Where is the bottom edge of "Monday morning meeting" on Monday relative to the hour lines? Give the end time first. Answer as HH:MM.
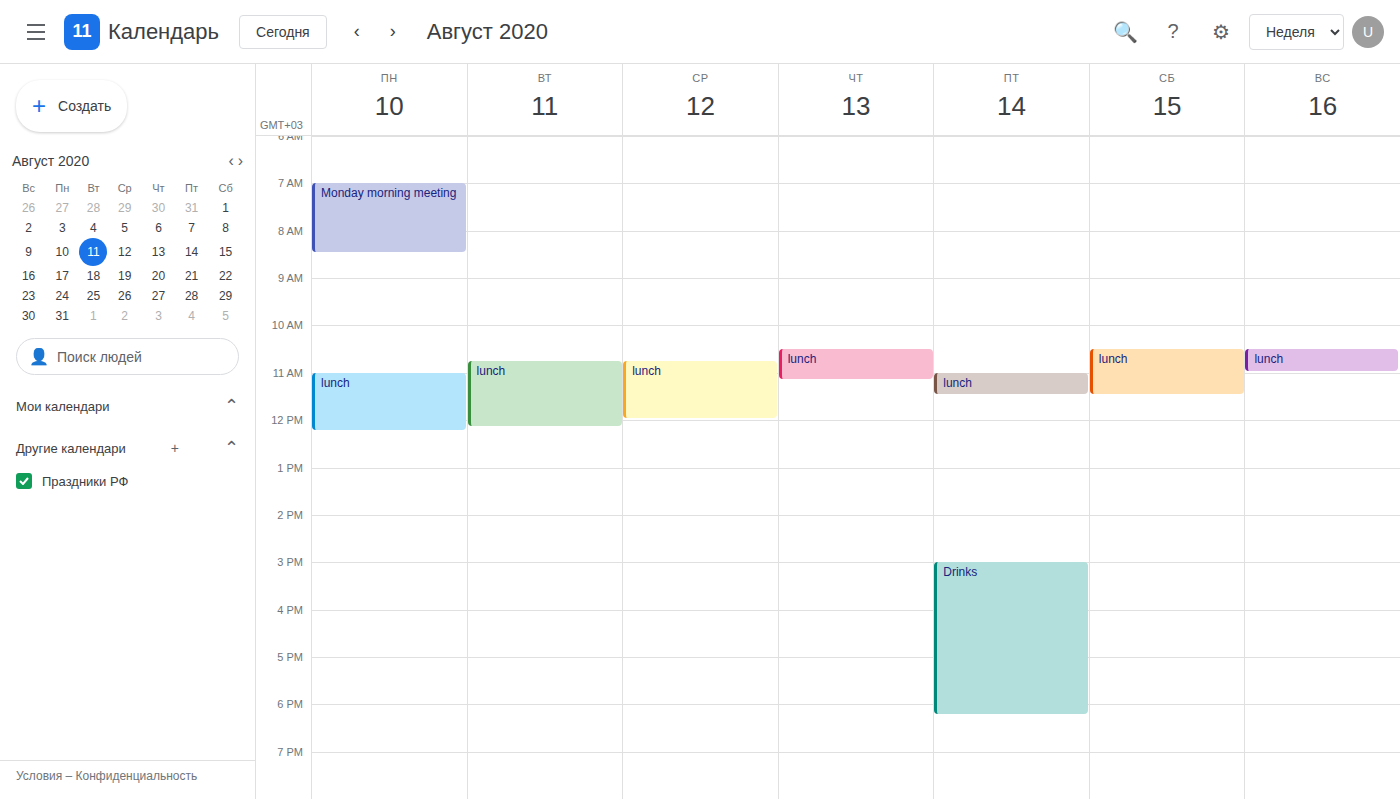
08:30 -- halfway between the 08:00 and 09:00 lines.